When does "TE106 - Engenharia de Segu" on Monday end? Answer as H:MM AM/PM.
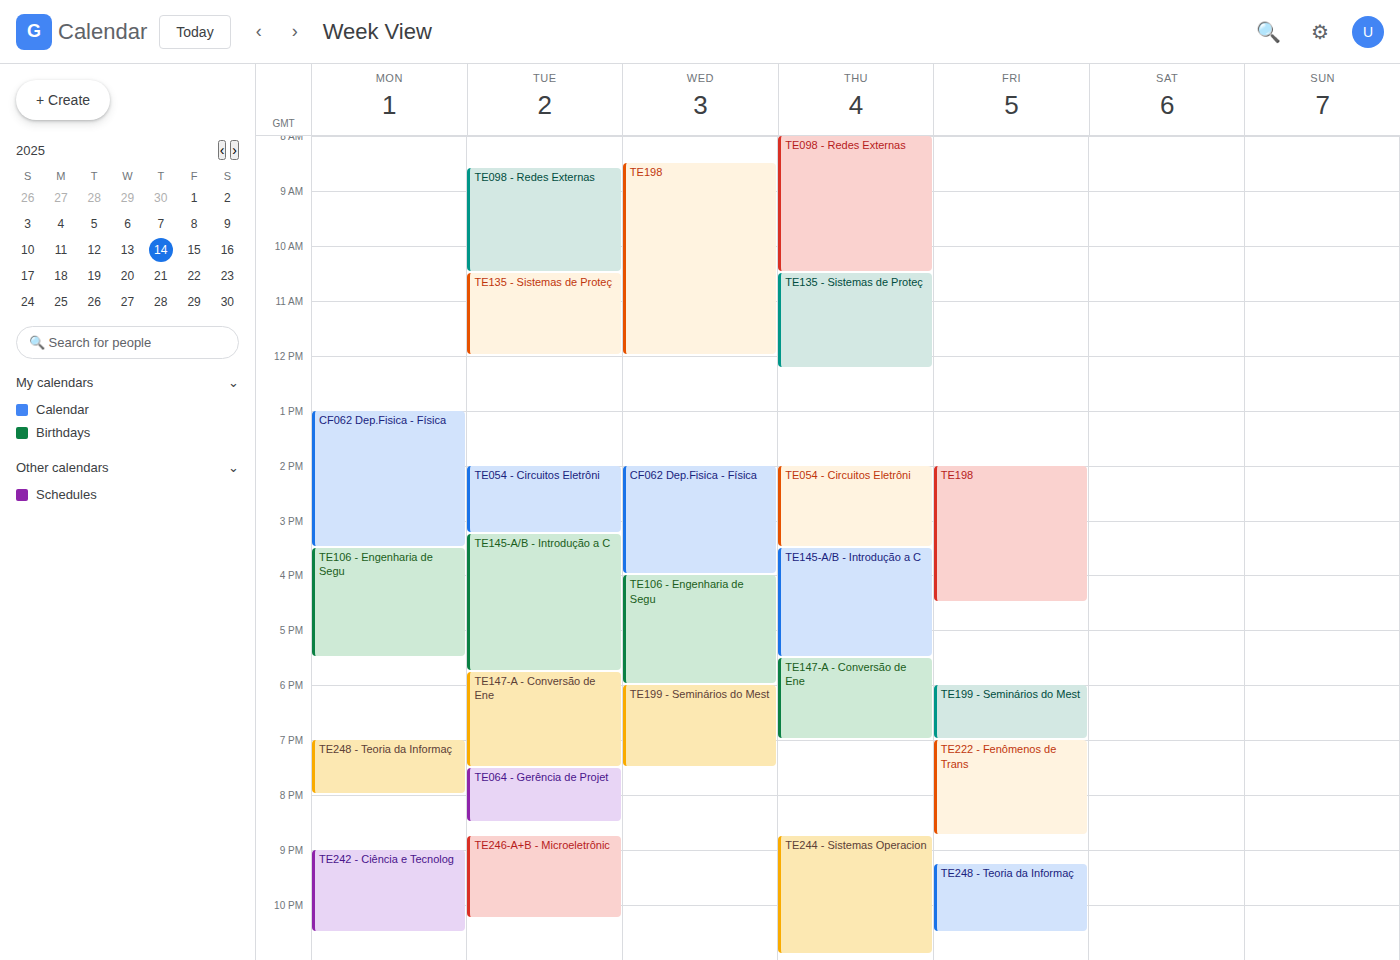
5:30 PM